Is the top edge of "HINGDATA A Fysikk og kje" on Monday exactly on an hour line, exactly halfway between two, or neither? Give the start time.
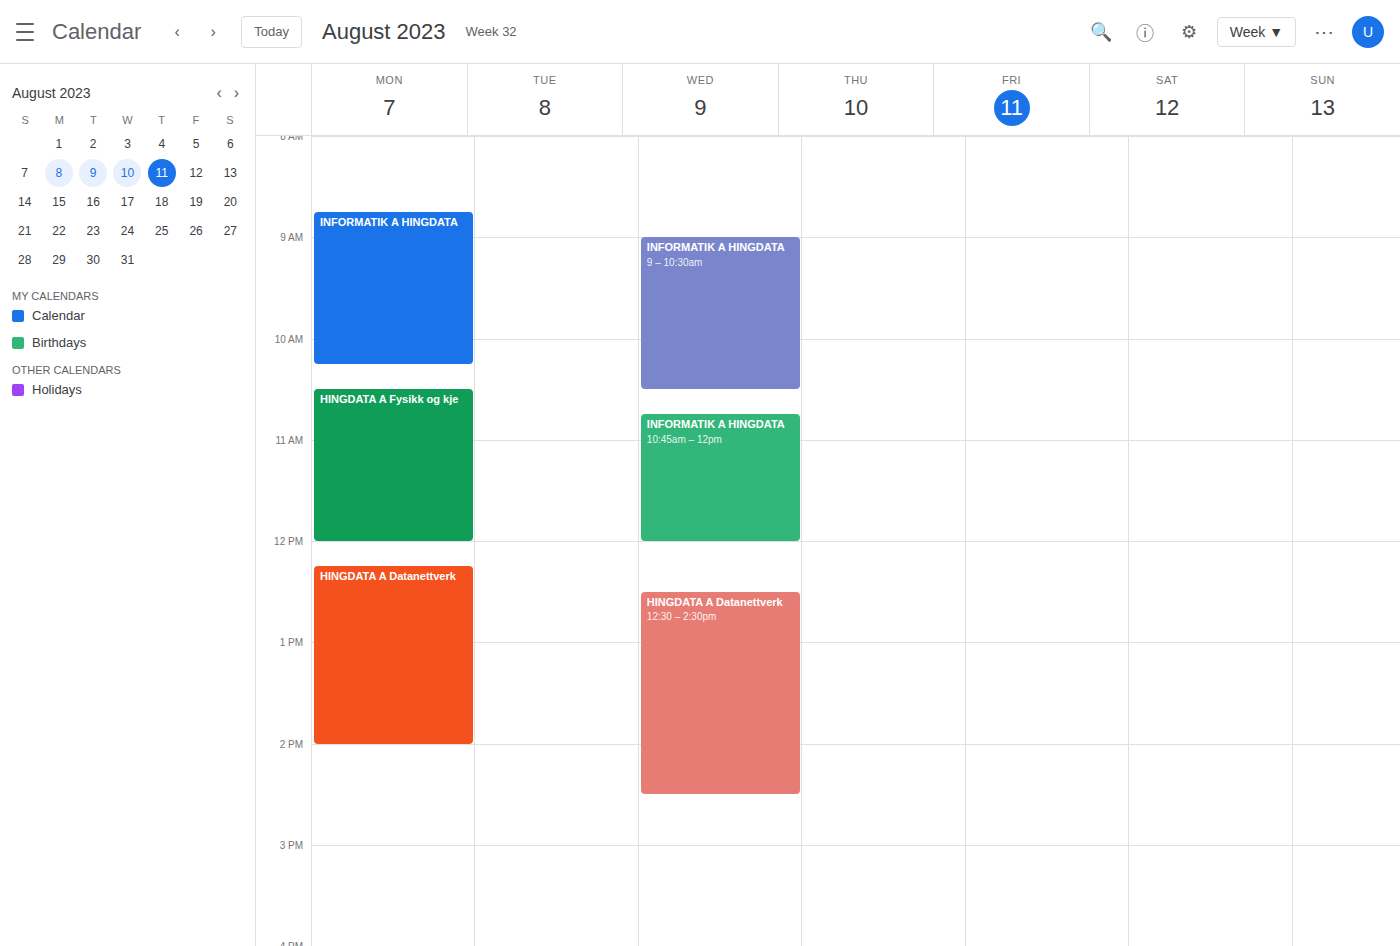
10:30 AM -- halfway between the 10 AM and 11 AM lines.